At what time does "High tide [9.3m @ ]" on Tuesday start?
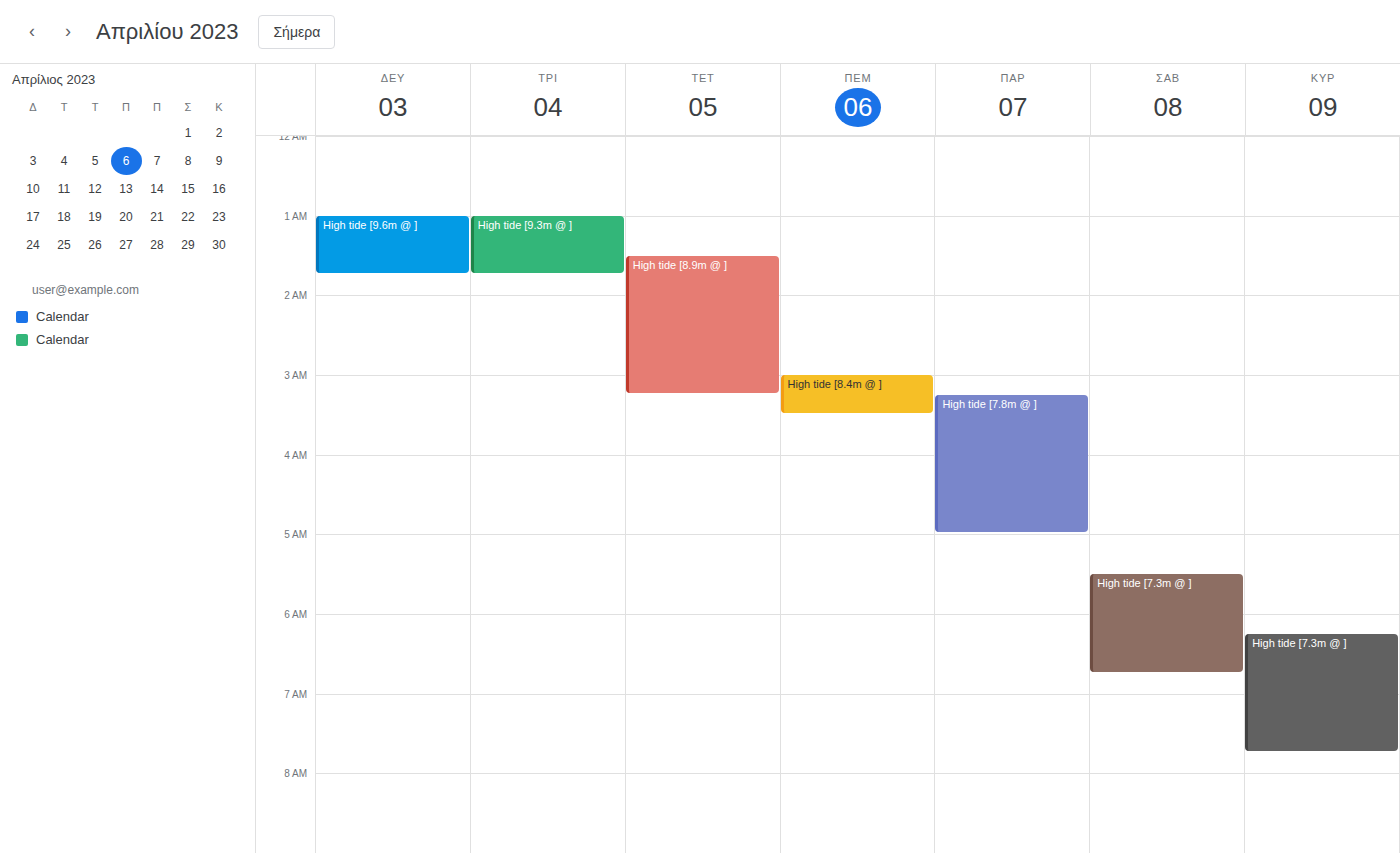
1:00 AM